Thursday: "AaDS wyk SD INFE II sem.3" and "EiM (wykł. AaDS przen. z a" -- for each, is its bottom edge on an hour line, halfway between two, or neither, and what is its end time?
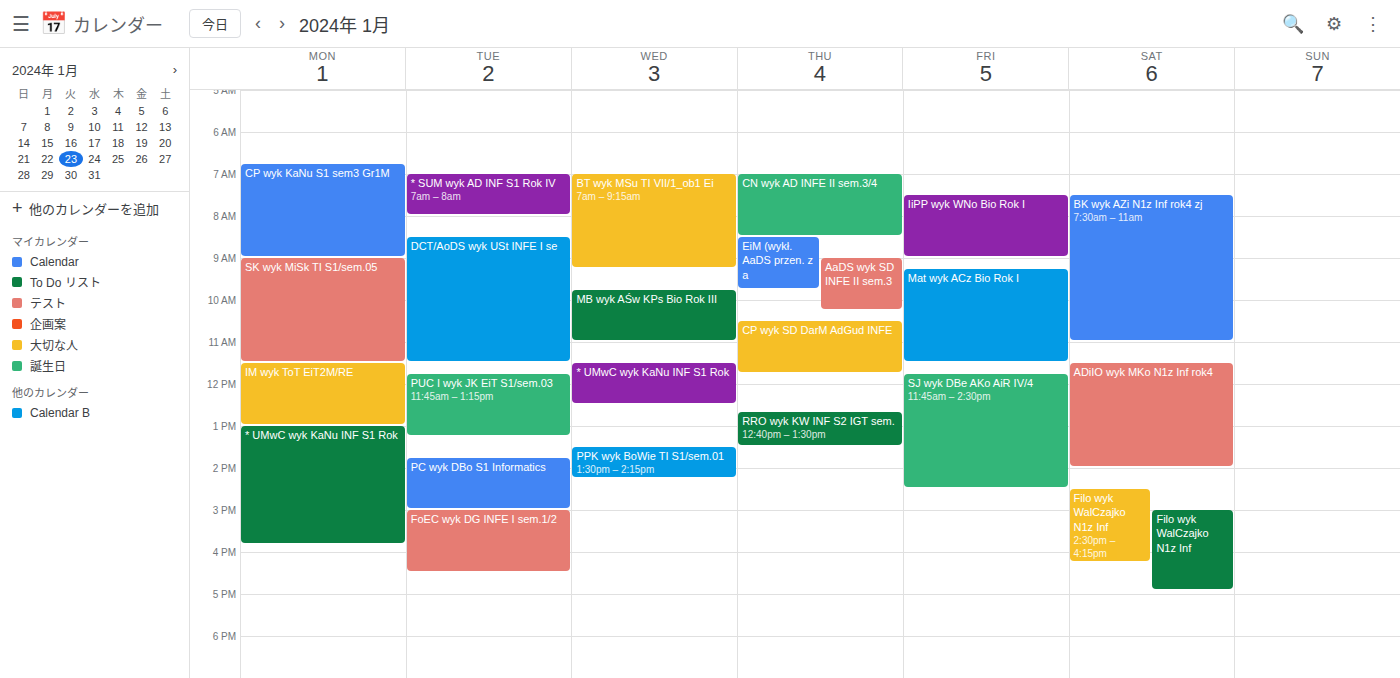
"AaDS wyk SD INFE II sem.3": 10:15 AM, neither: a quarter of the way from the 10 AM line to the 11 AM line. "EiM (wykł. AaDS przen. z a": 9:45 AM, neither: three quarters of the way from the 9 AM line to the 10 AM line.